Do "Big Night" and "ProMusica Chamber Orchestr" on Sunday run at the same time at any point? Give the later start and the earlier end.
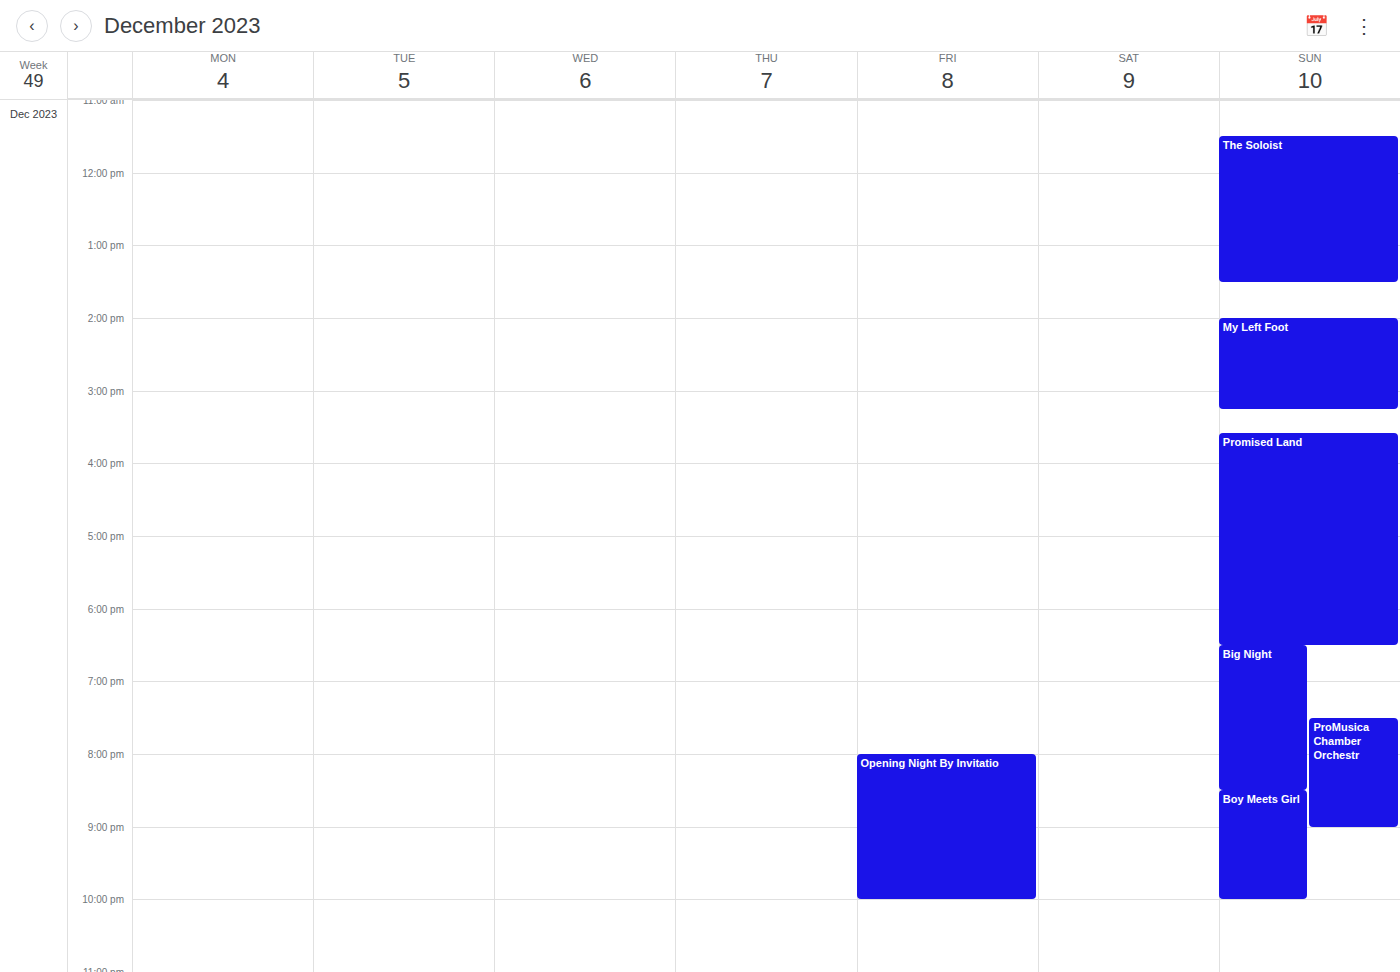
"ProMusica Chamber Orchestr" starts at 7:30 PM, before "Big Night" ends at 8:30 PM -- they overlap.